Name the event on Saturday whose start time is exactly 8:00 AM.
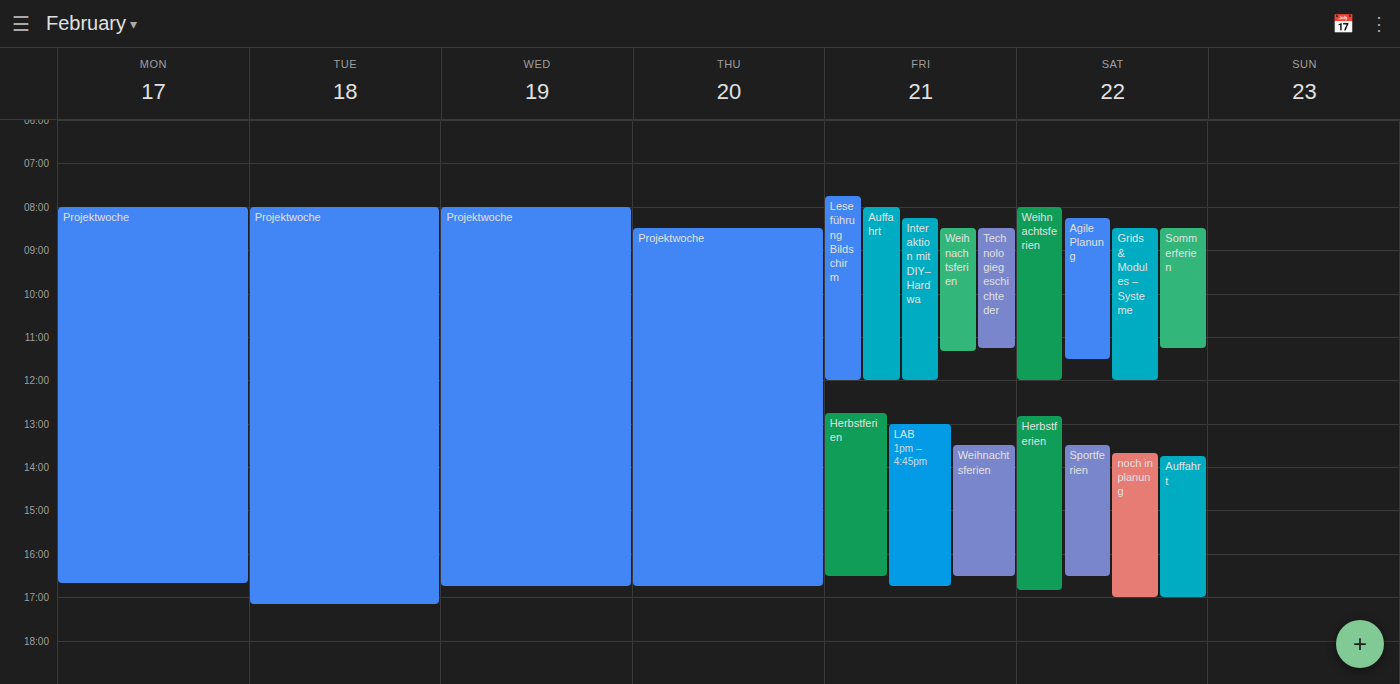
"Weihnachtsferien"